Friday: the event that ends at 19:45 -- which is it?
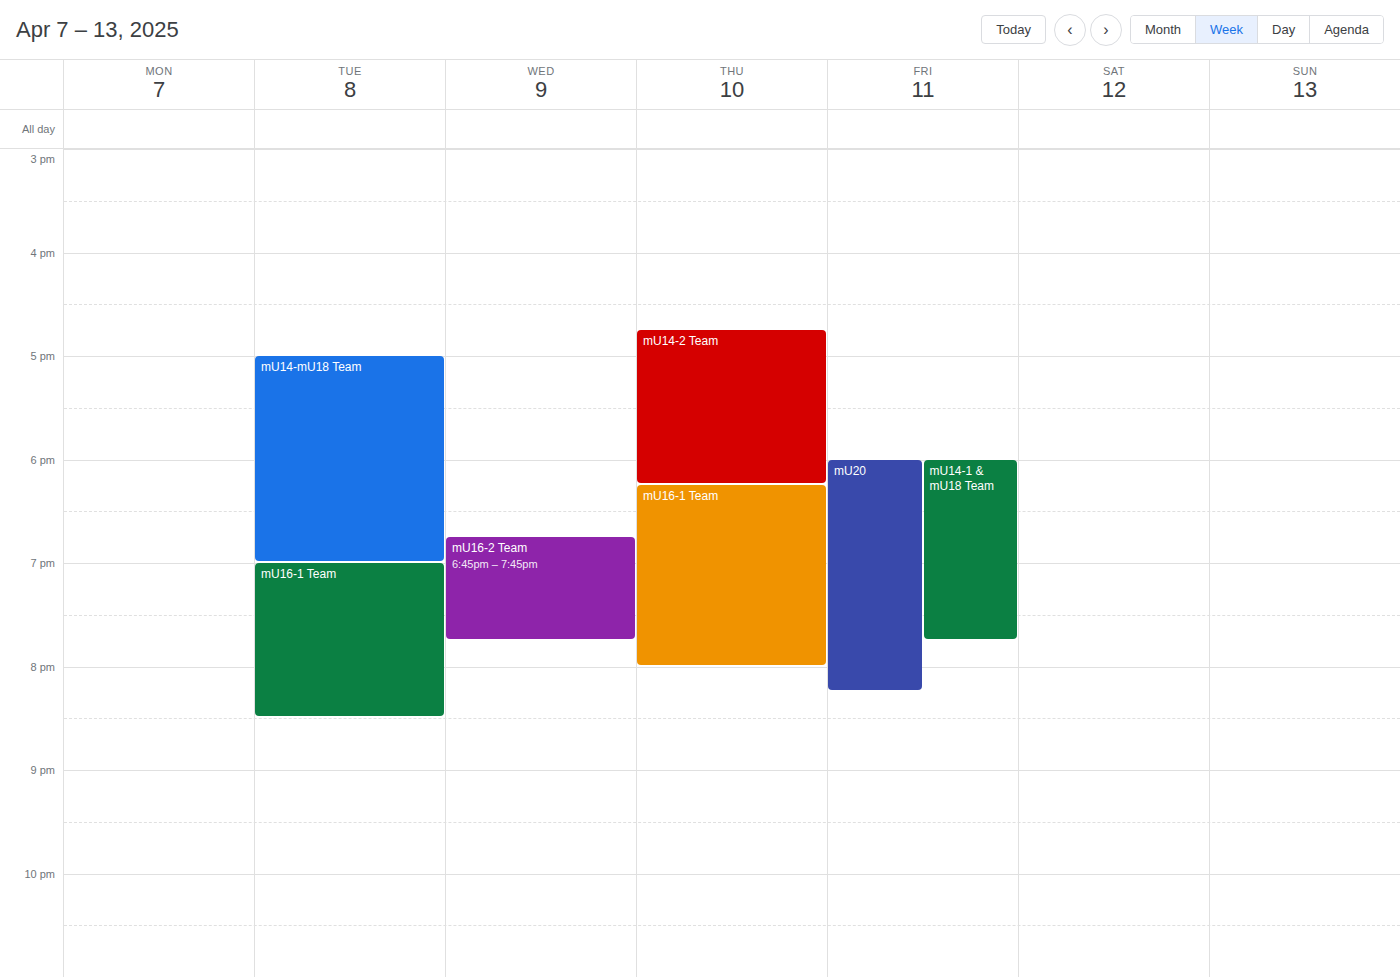
"mU14-1 & mU18 Team"